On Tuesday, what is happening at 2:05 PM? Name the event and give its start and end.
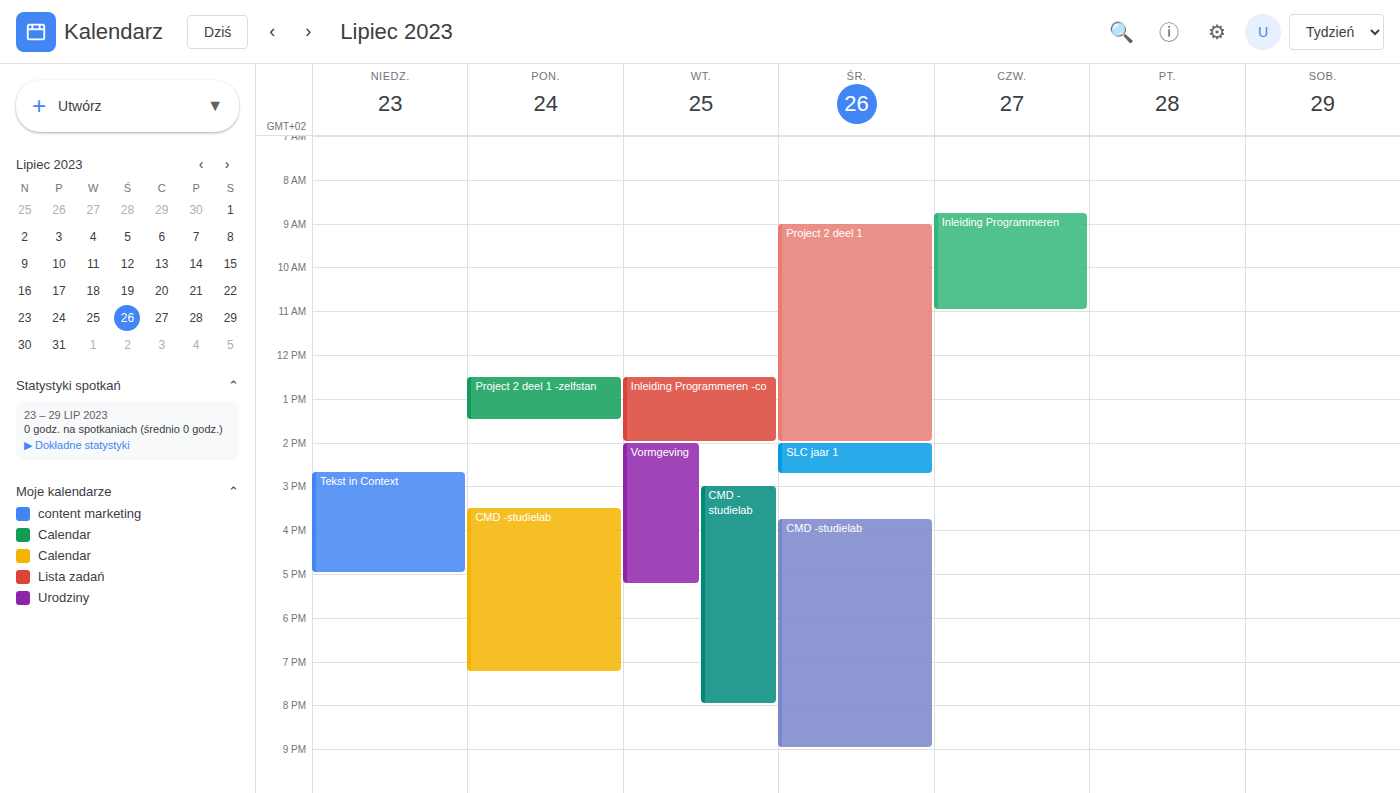
"Vormgeving", 2:00 PM to 5:15 PM